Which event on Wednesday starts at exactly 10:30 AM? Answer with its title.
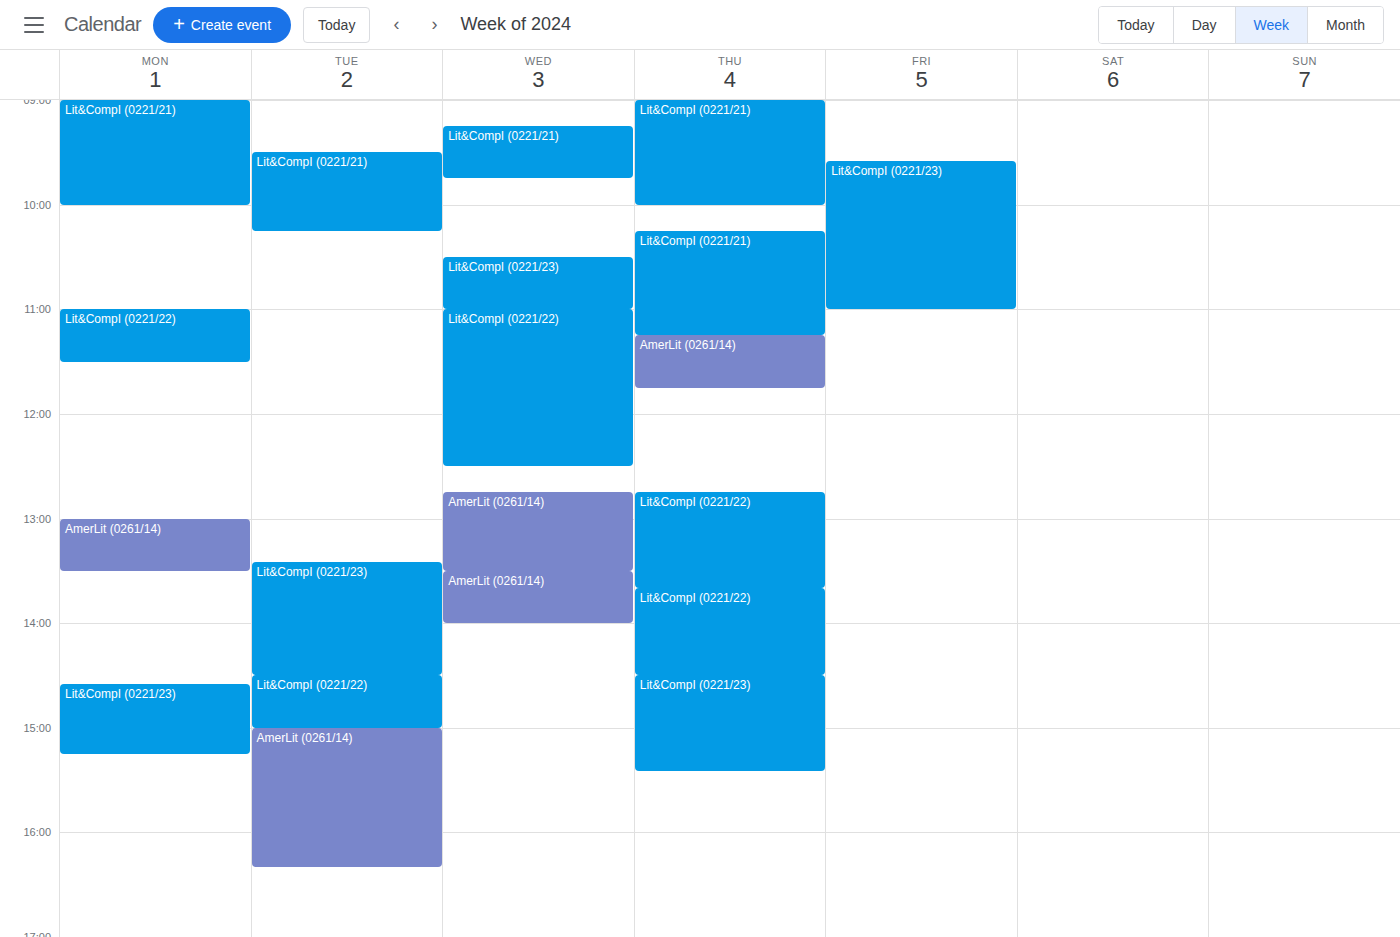
"Lit&CompI (0221/23)"